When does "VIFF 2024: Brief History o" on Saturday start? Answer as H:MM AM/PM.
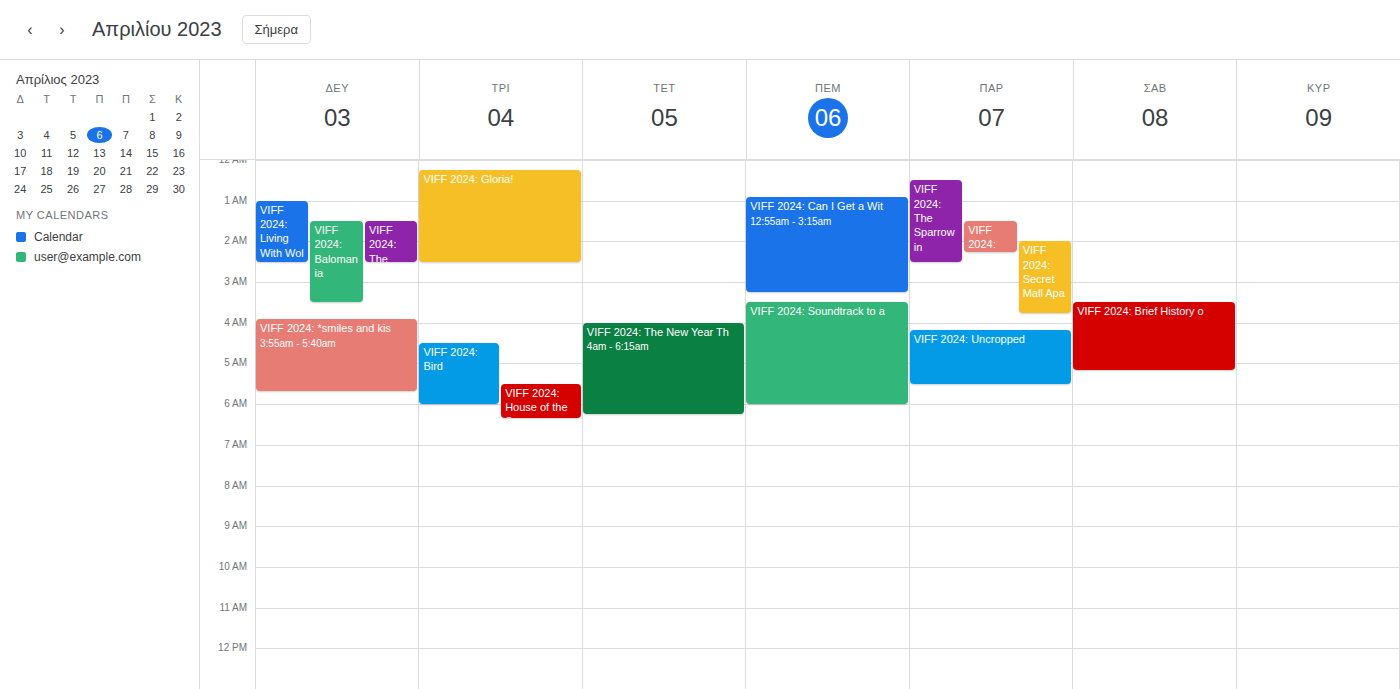
3:30 AM